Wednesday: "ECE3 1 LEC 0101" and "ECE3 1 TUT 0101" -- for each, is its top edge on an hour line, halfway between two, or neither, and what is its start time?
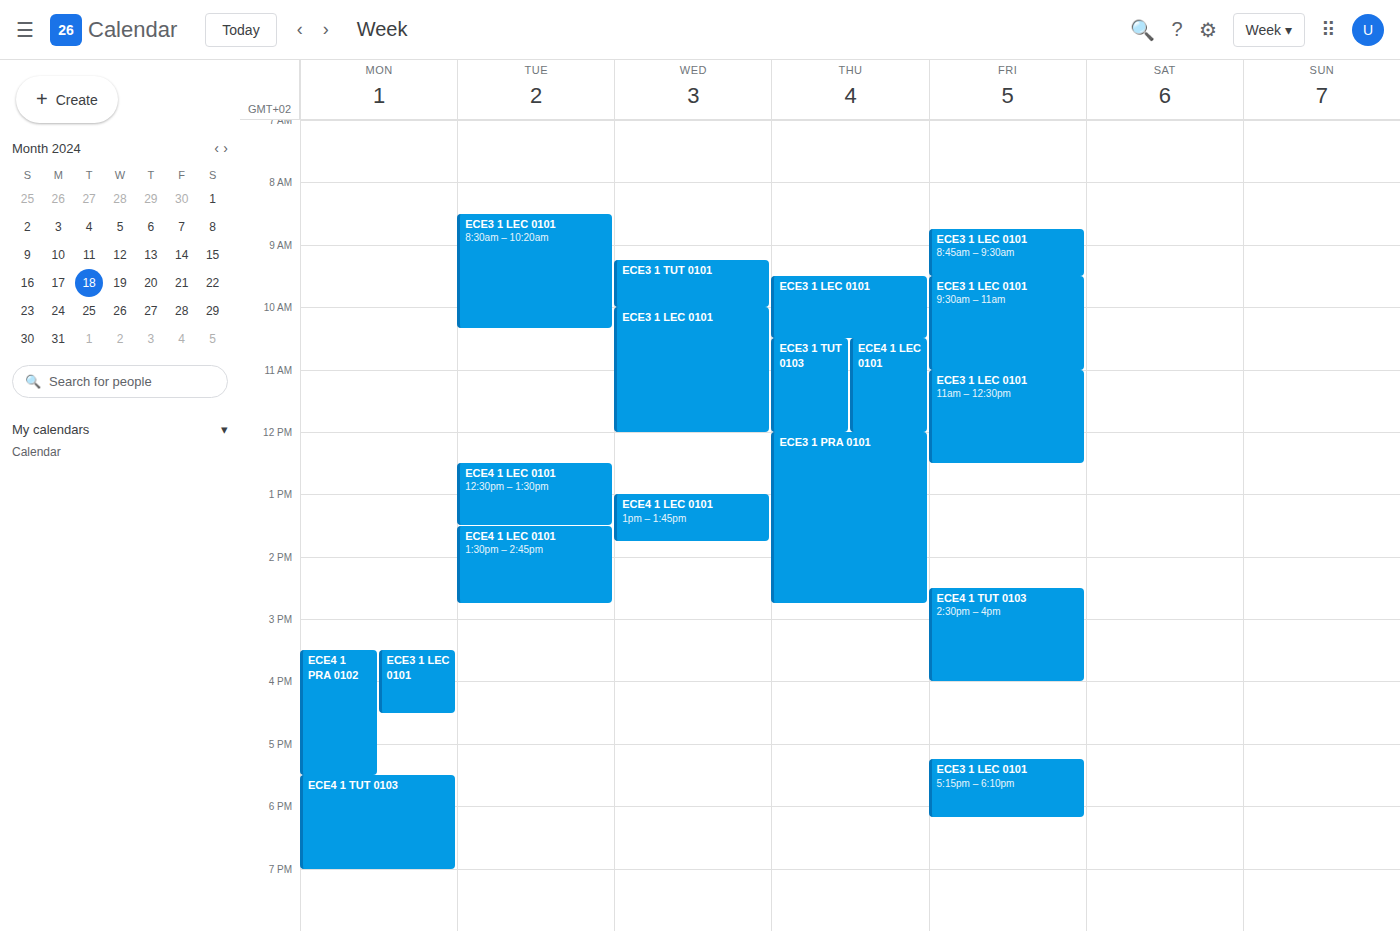
"ECE3 1 LEC 0101": 10:00 AM, exactly on the 10 AM line. "ECE3 1 TUT 0101": 9:15 AM, neither: a quarter of the way from the 9 AM line to the 10 AM line.